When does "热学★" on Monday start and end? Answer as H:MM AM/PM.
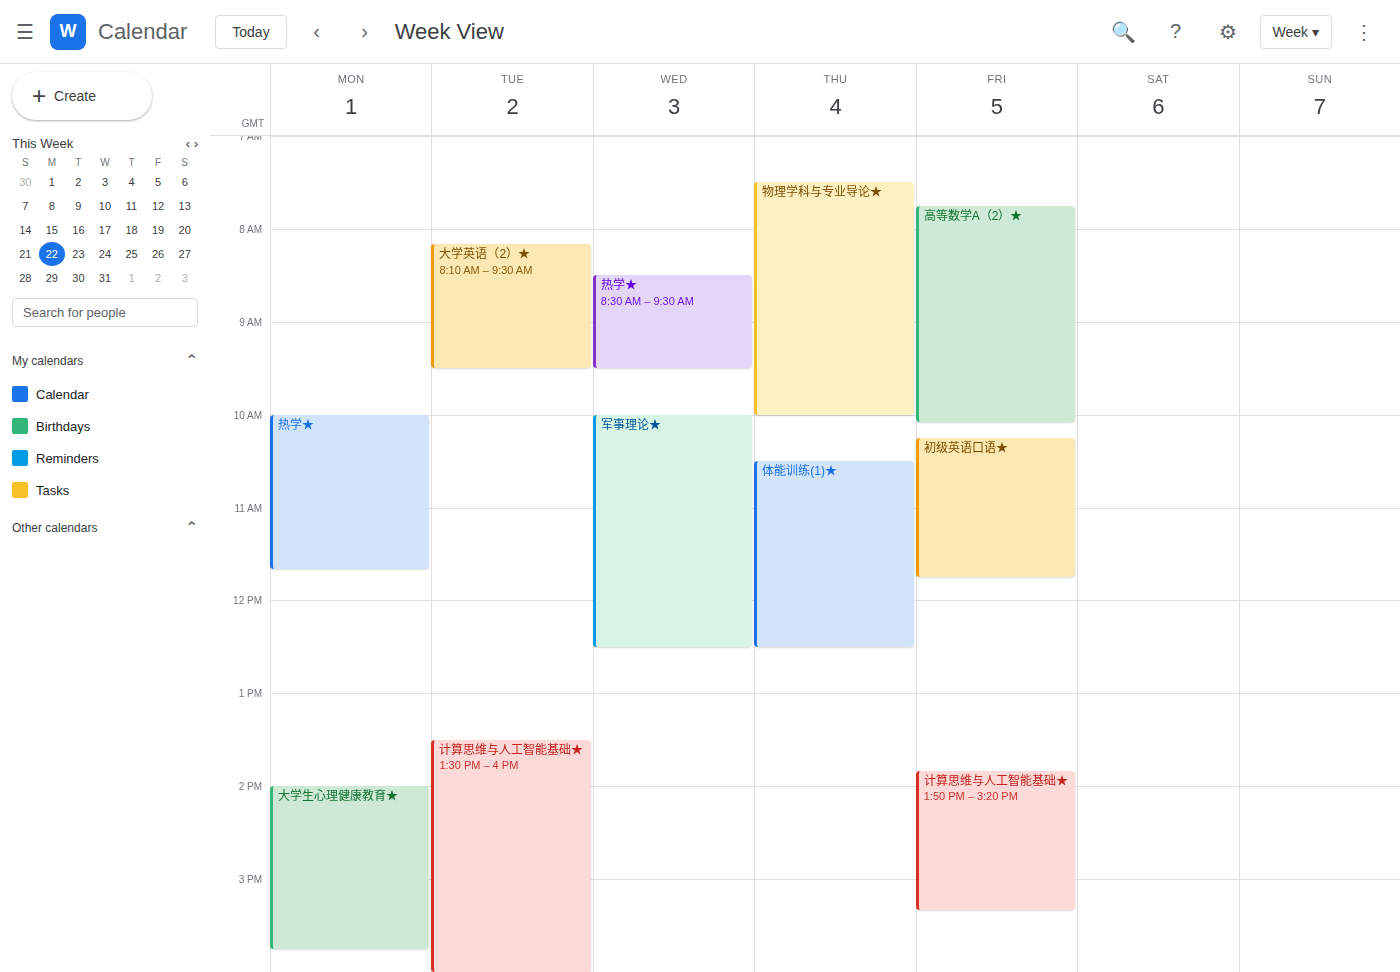
10:00 AM to 11:40 AM